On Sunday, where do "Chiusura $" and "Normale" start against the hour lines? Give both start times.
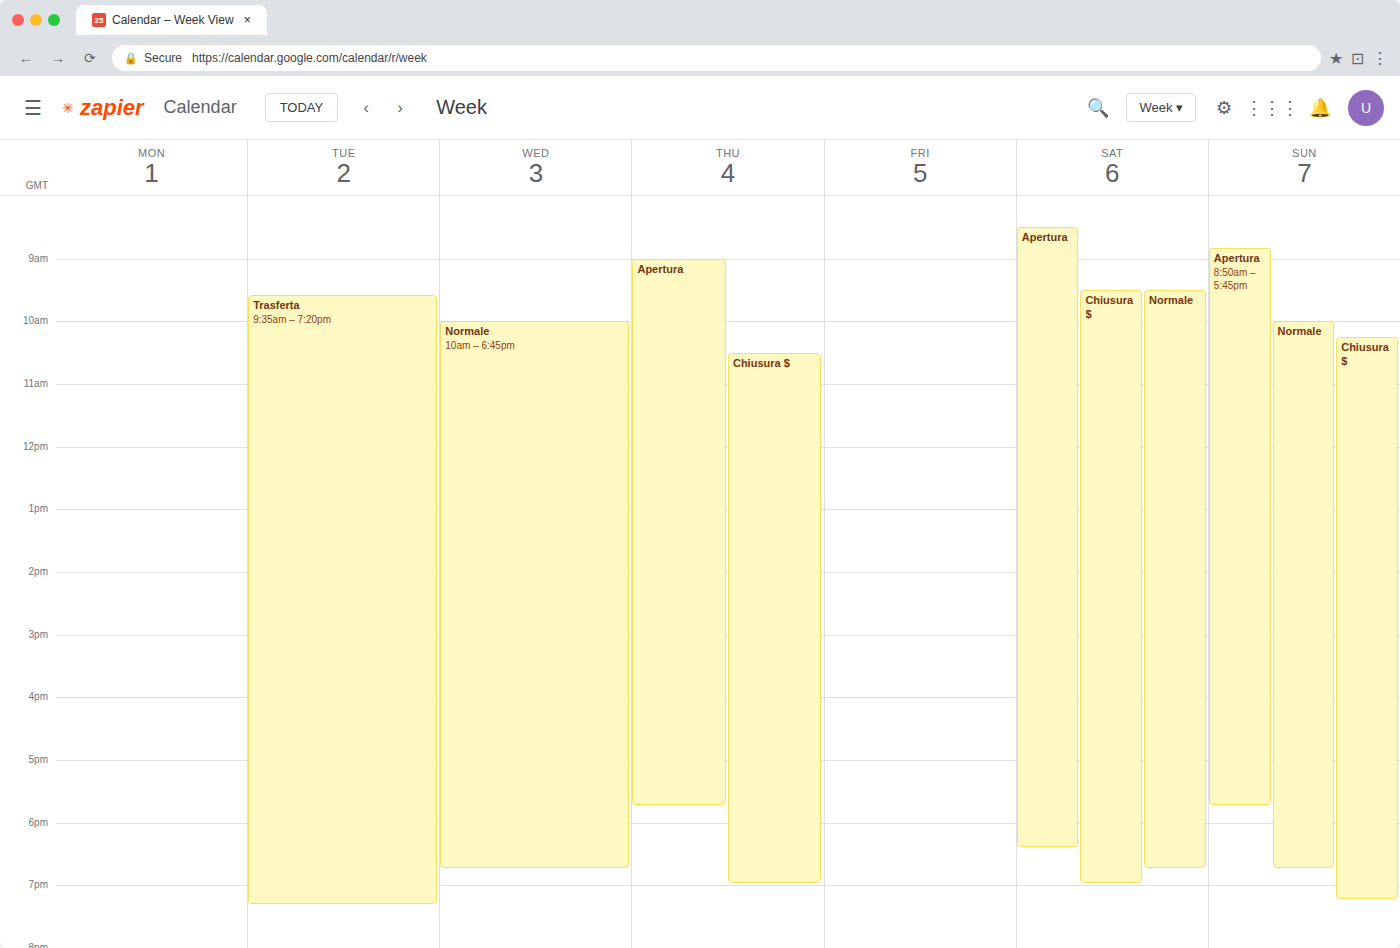
"Chiusura $": 10:15 AM, neither: a quarter of the way from the 10 AM line to the 11 AM line. "Normale": 10:00 AM, exactly on the 10 AM line.